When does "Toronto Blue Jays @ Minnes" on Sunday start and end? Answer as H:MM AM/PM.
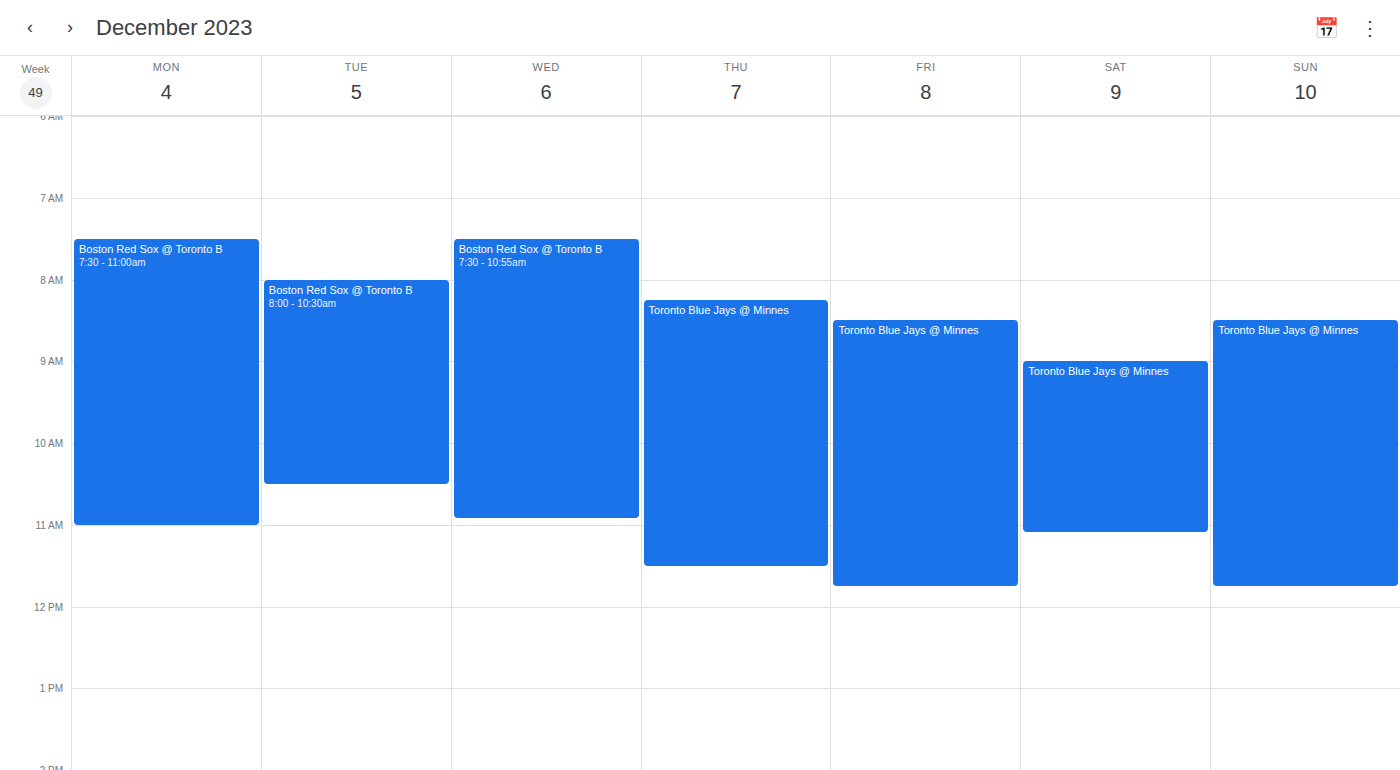
8:30 AM to 11:45 AM